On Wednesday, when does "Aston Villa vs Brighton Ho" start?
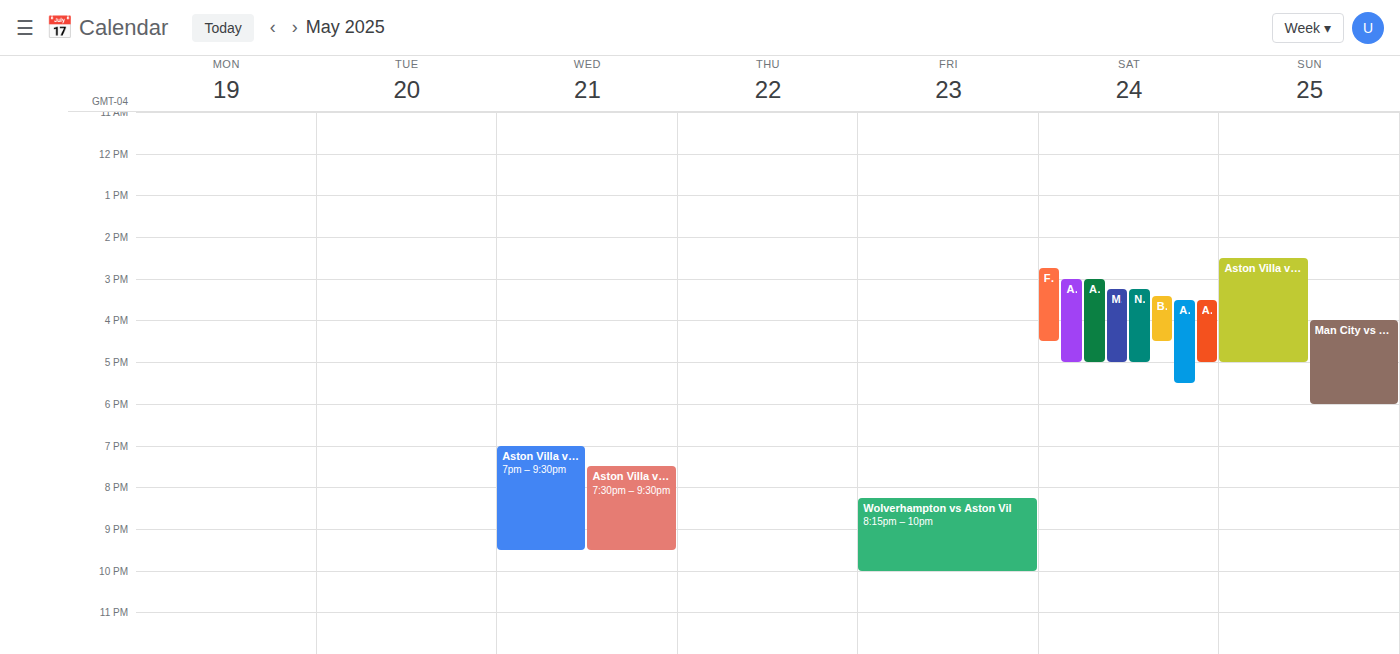
7:30 PM